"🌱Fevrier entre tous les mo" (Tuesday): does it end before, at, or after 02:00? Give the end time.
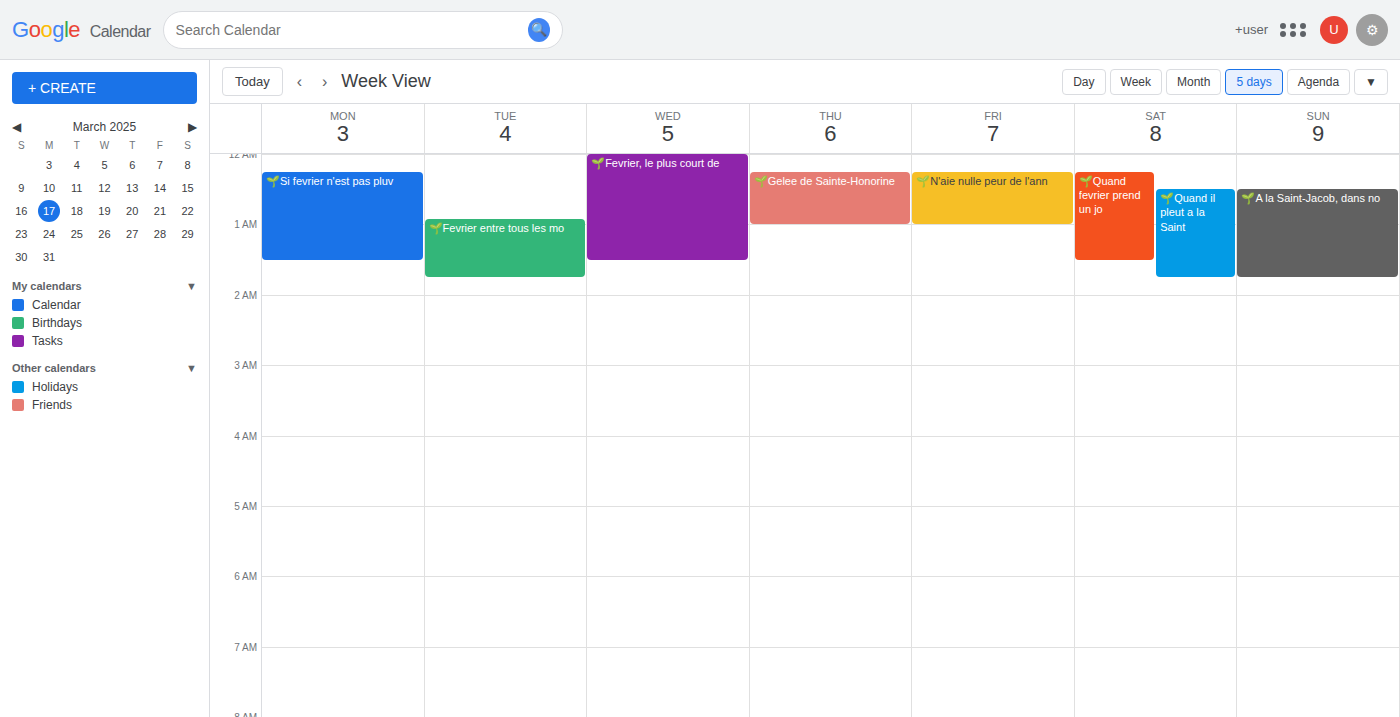
01:45 -- before 02:00, 15 minutes above the 02:00 line.